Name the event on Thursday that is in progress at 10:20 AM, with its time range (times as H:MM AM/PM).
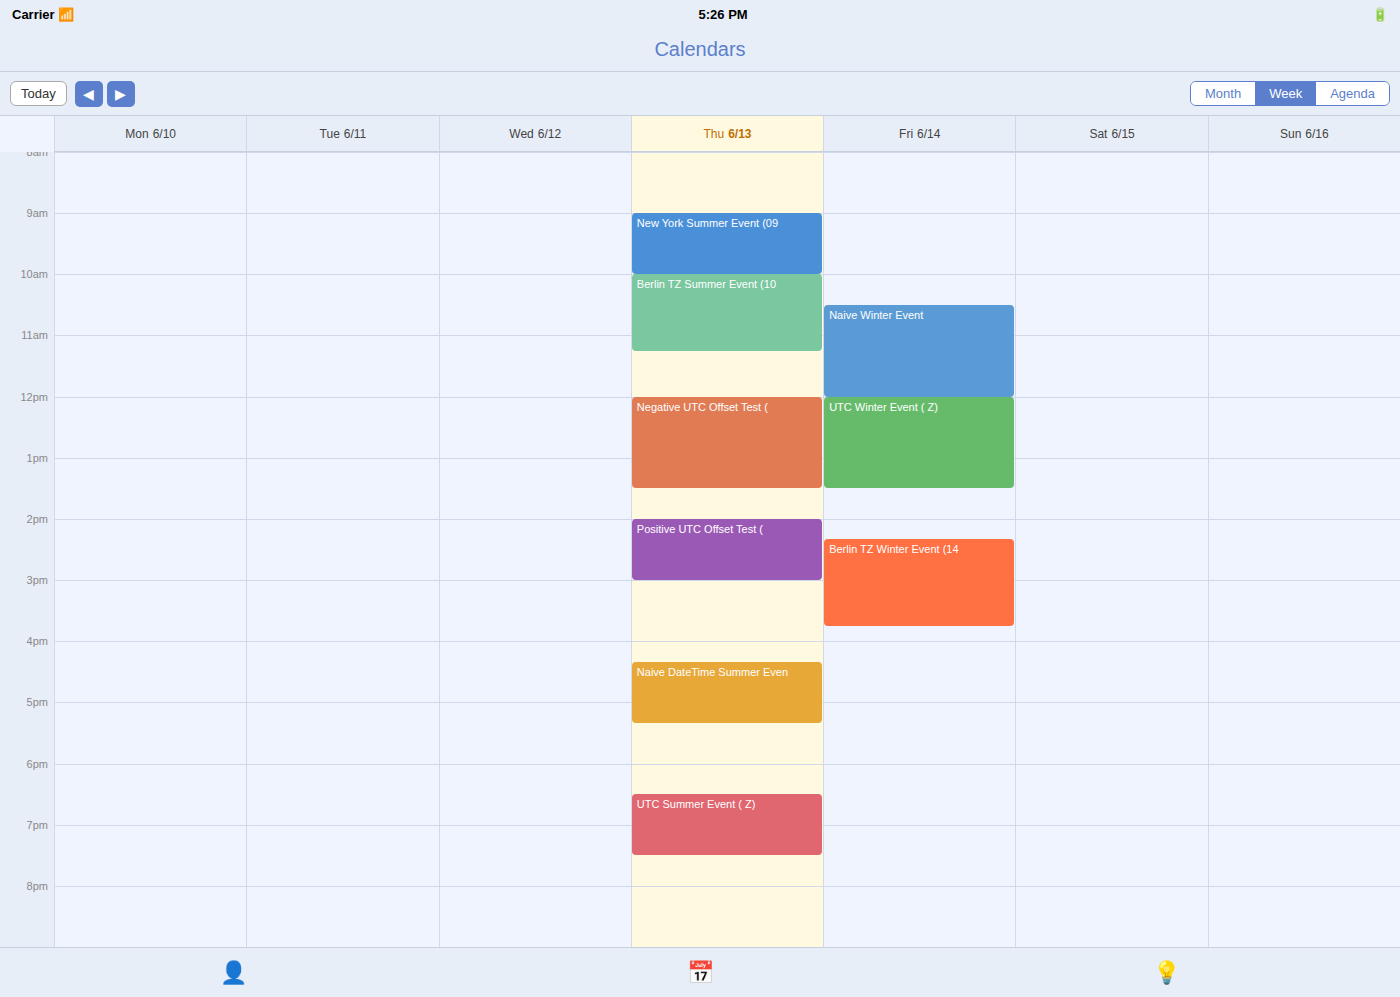
"Berlin TZ Summer Event (10", 10:00 AM to 11:15 AM